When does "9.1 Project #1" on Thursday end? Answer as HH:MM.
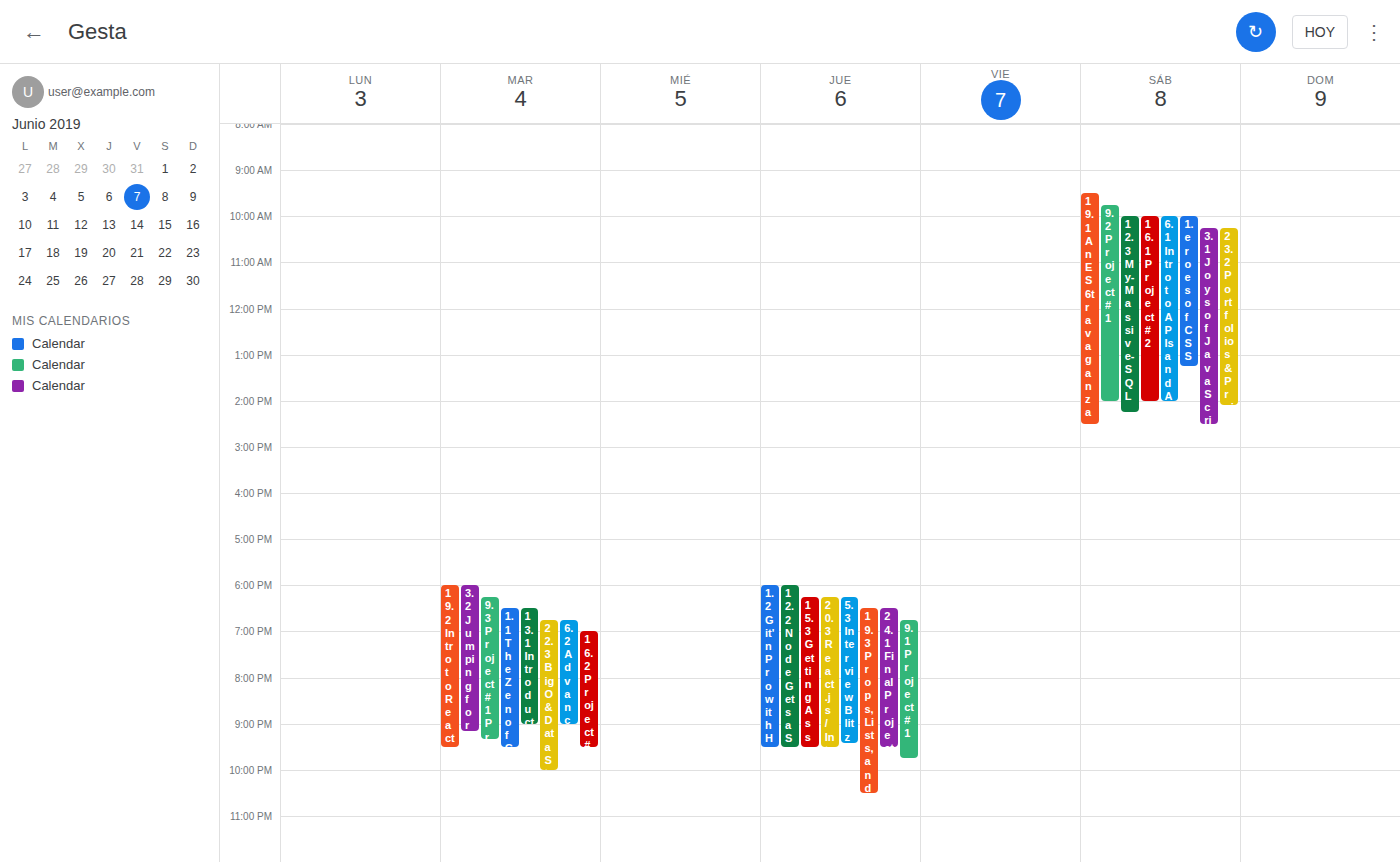
21:45